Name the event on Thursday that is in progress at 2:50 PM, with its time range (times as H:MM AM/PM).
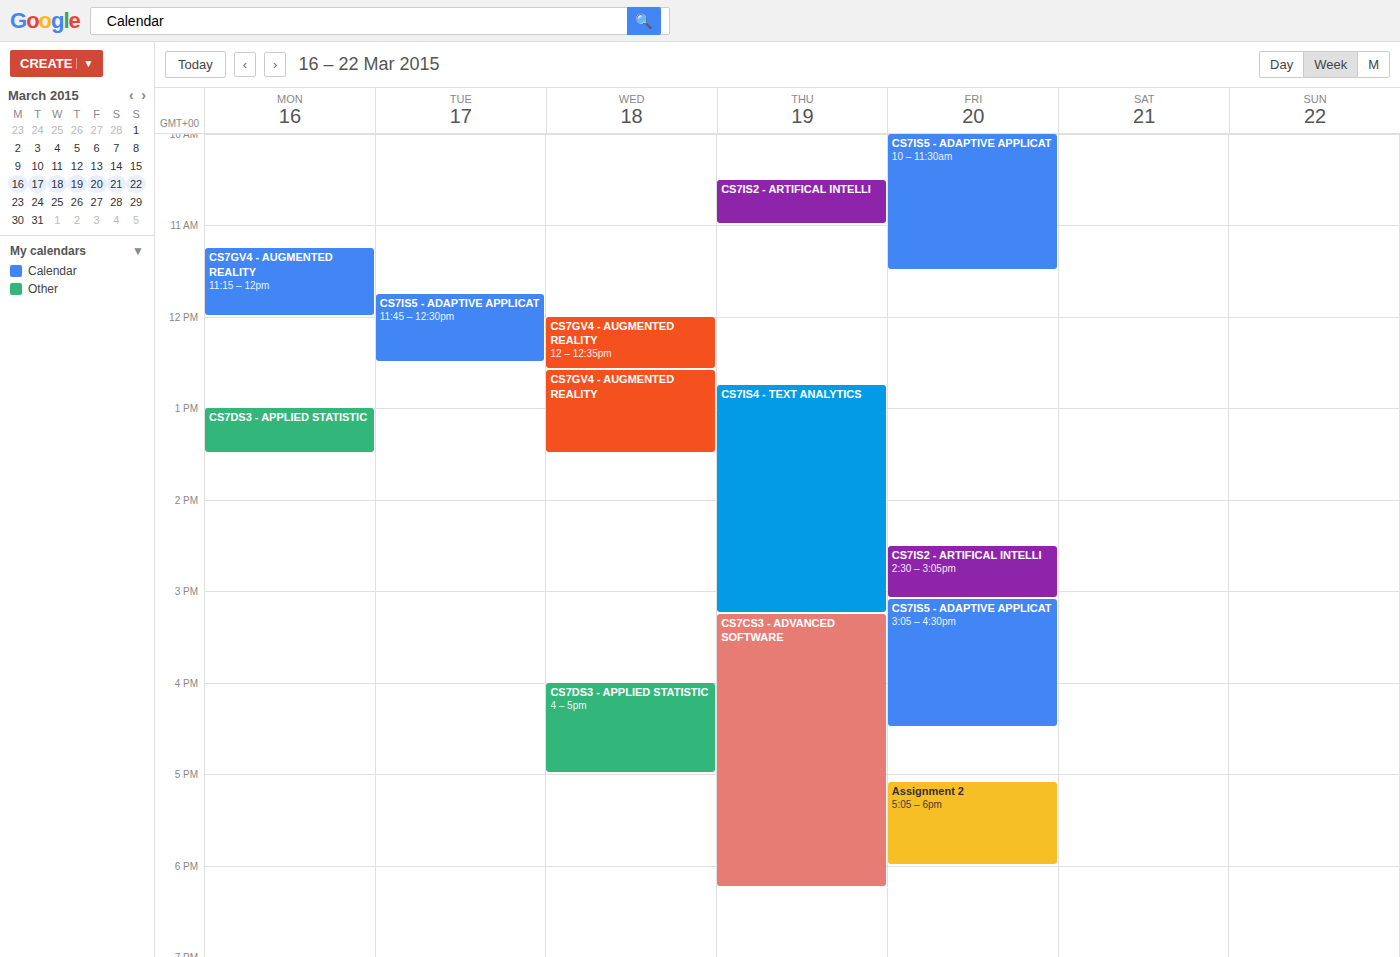
"CS7IS4 - TEXT ANALYTICS", 12:45 PM to 3:15 PM